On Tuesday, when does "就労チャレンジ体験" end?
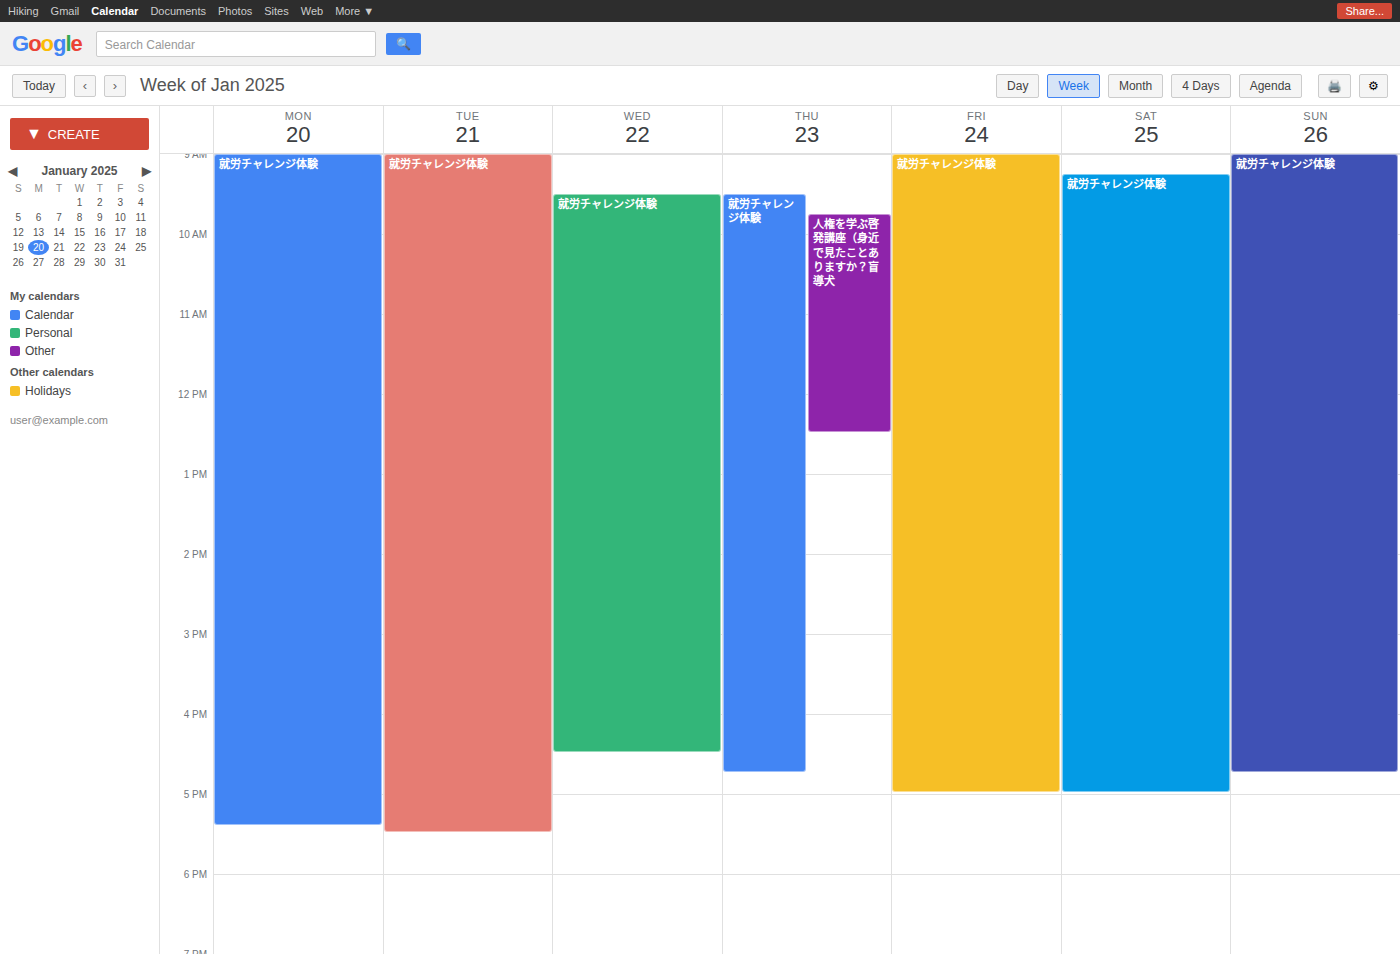
5:30 PM